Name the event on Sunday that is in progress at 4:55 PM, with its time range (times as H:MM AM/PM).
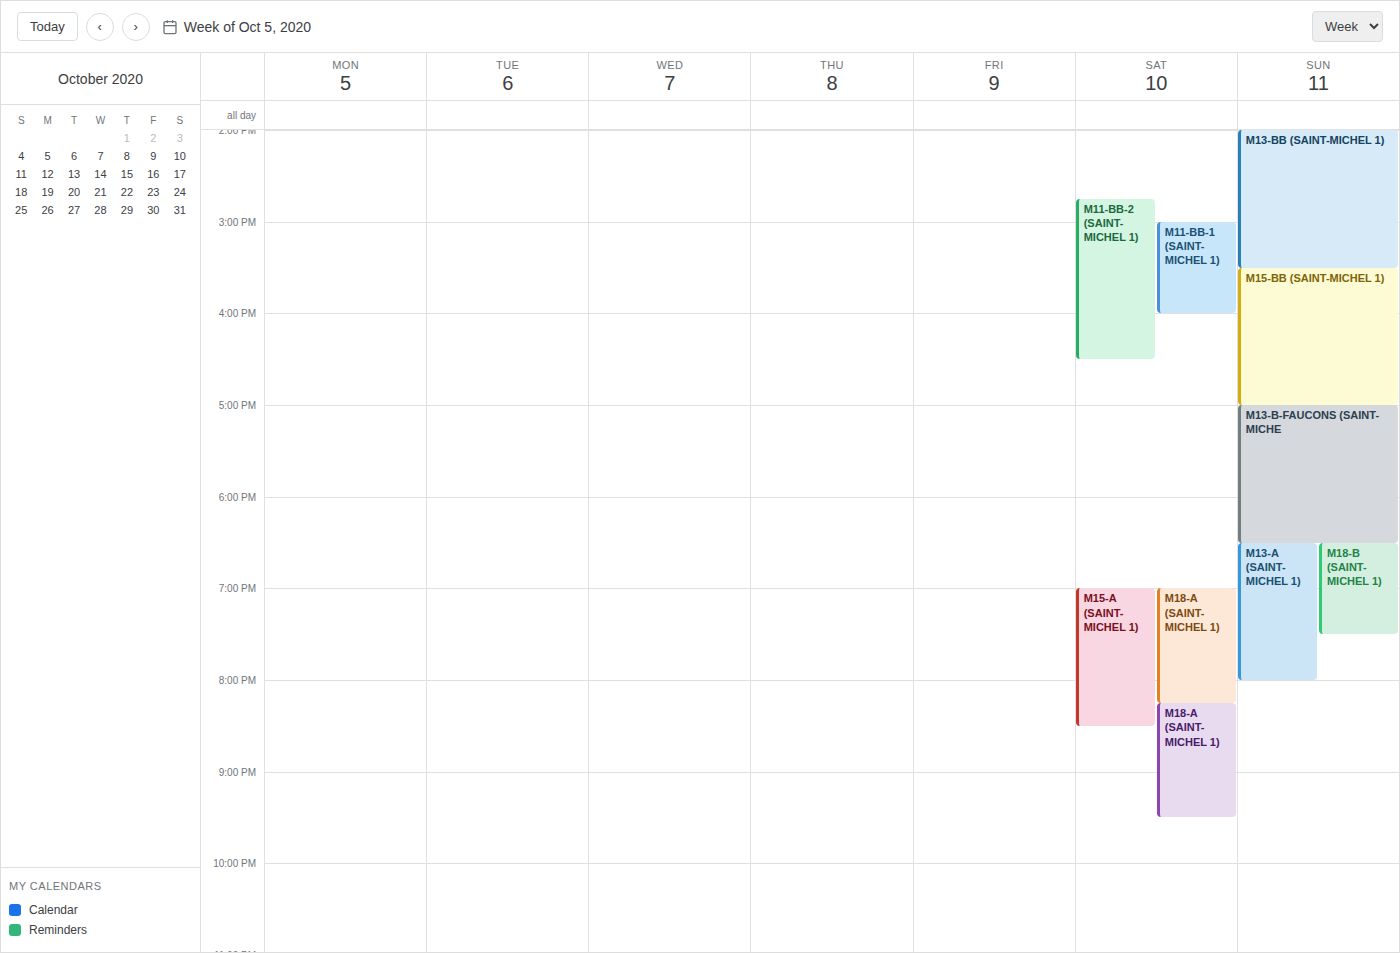
"M15-BB (SAINT-MICHEL 1)", 3:30 PM to 5:00 PM